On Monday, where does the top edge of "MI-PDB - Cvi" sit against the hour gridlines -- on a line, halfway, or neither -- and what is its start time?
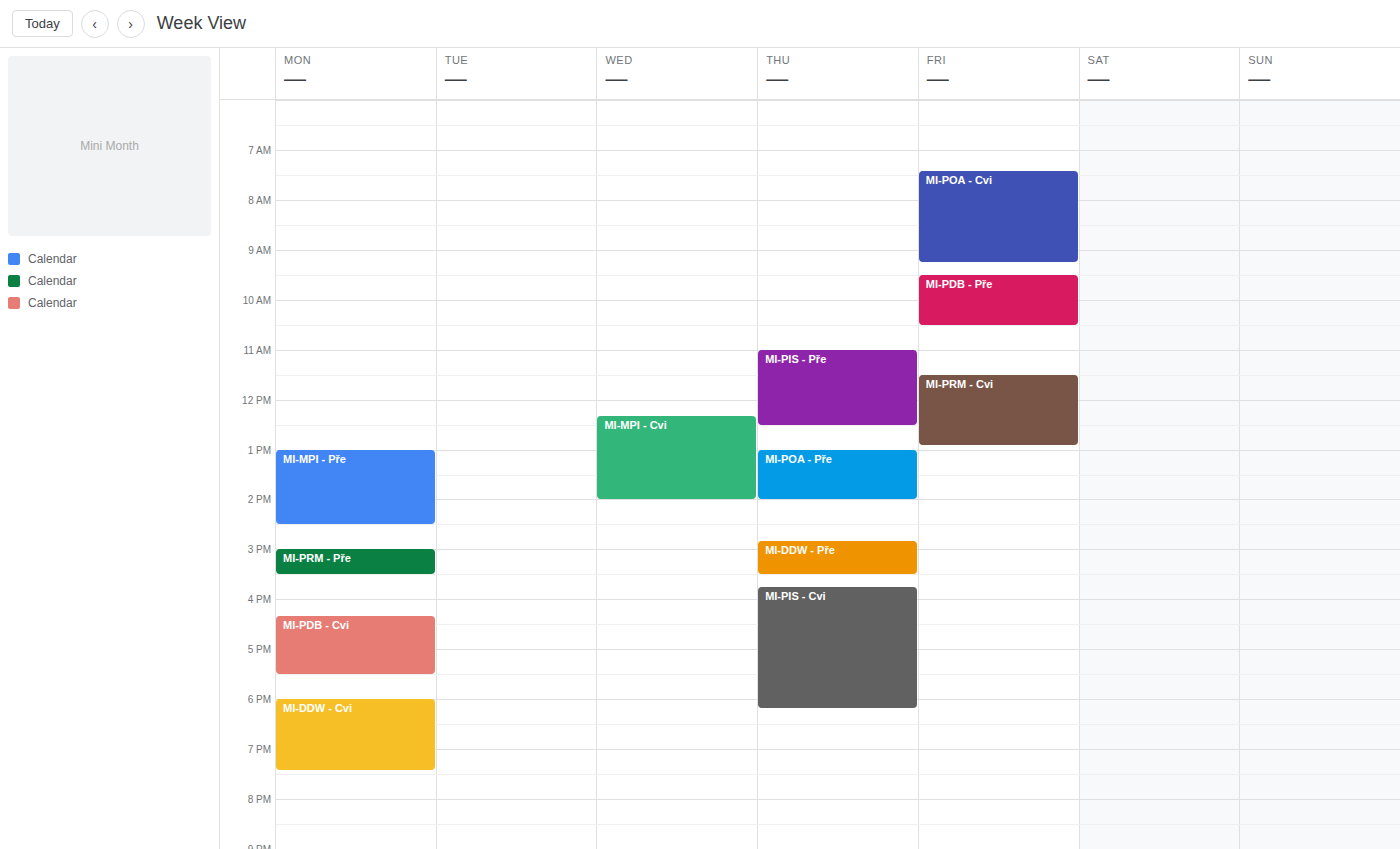
4:20 PM -- neither: 20 minutes below the 4 PM line and 40 minutes above the 5 PM line.